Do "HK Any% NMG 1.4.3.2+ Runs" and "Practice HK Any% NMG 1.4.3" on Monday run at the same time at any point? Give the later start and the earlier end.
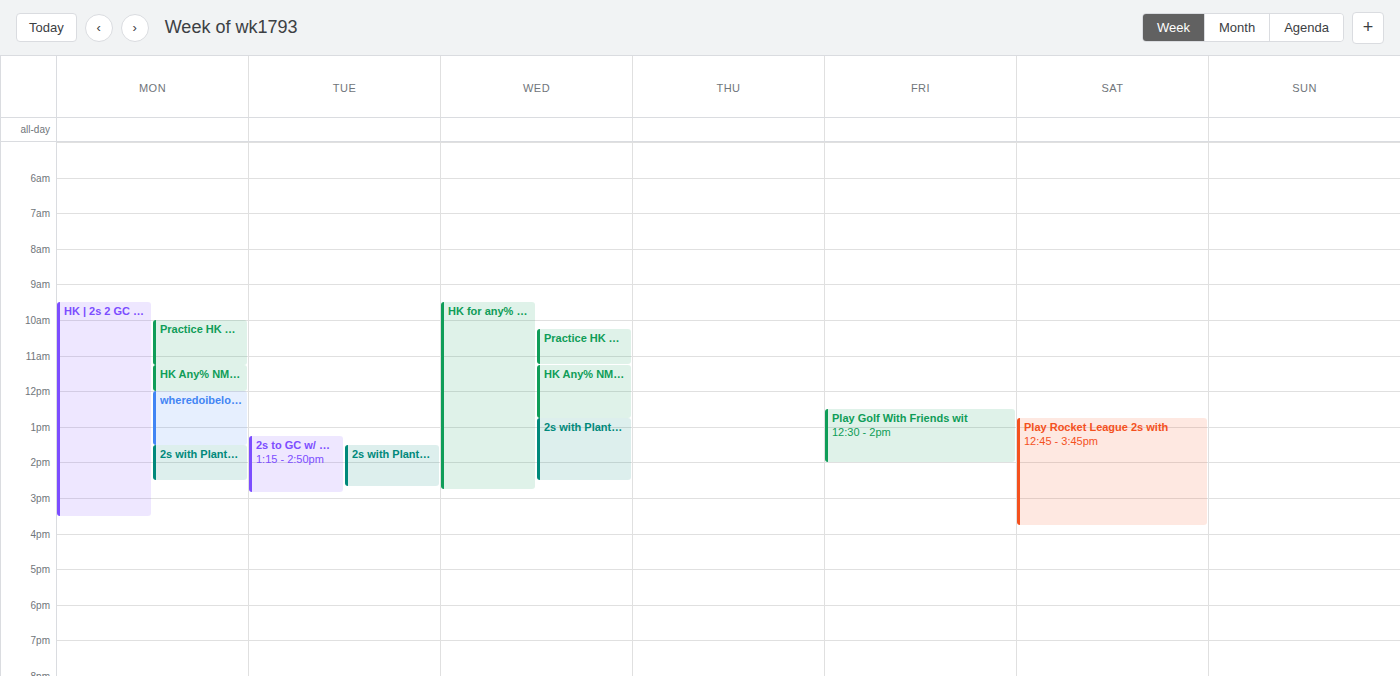
"Practice HK Any% NMG 1.4.3" ends at 11:15 AM, exactly when "HK Any% NMG 1.4.3.2+ Runs" starts -- they touch but do not overlap.